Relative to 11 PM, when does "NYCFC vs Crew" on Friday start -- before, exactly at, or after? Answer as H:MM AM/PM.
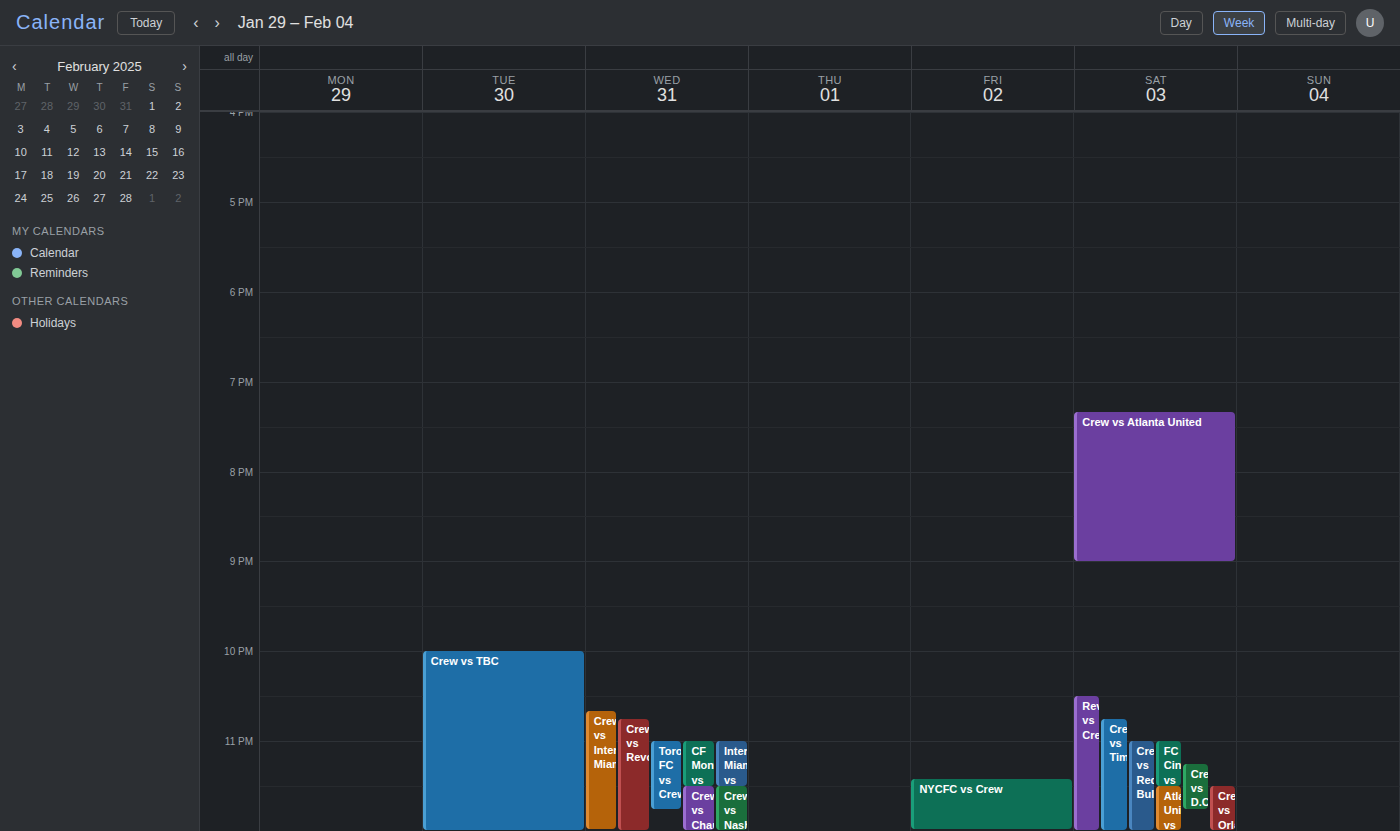
11:25 PM -- after 11 PM, 25 minutes below the 11 PM line.